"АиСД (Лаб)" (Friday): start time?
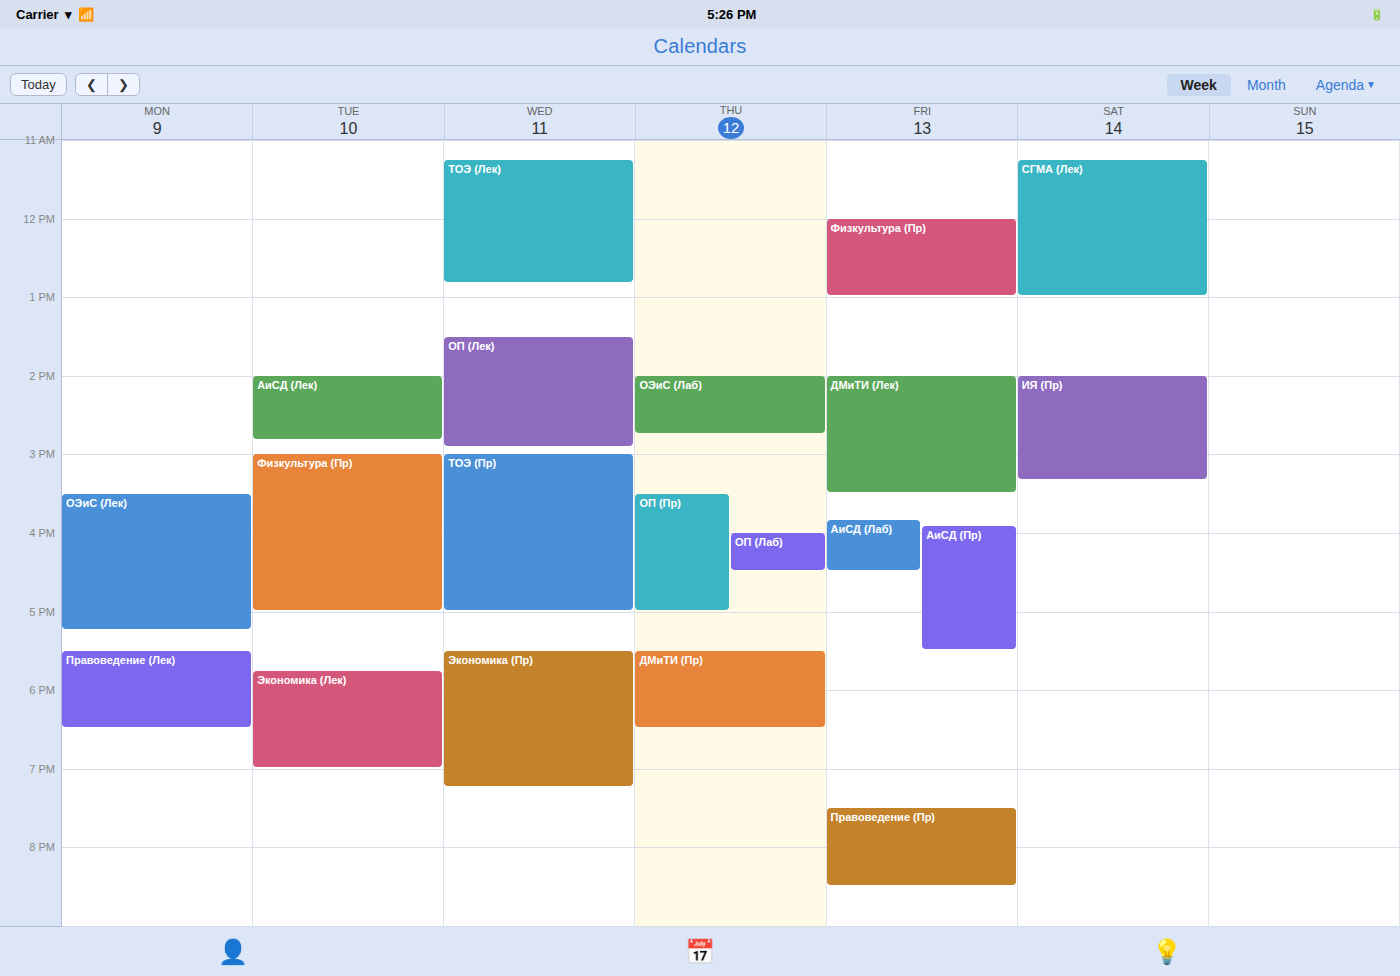
3:50 PM